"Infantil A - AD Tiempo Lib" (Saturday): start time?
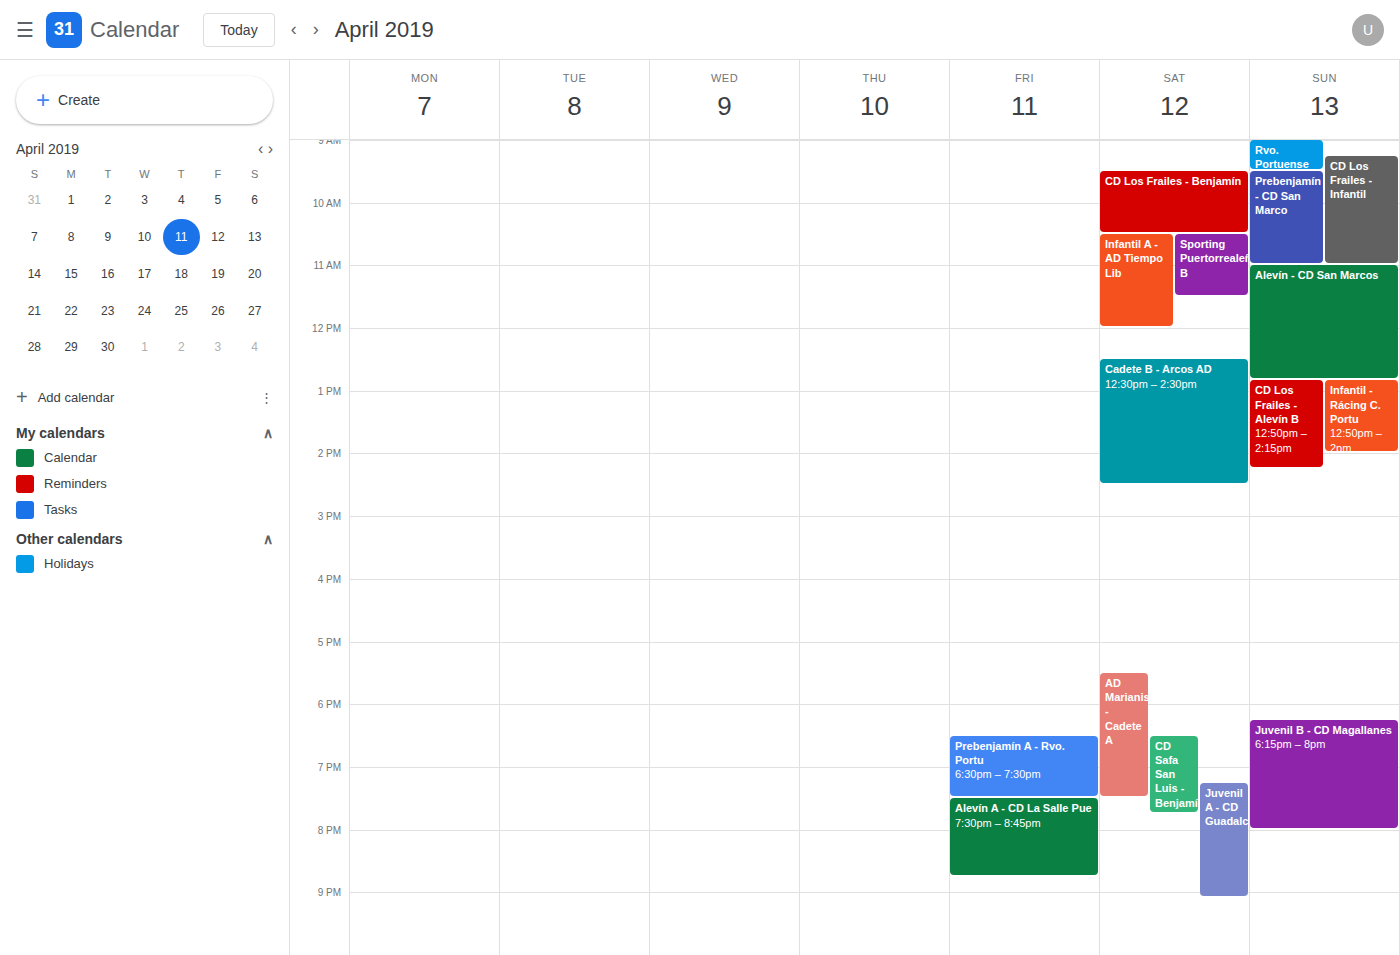
10:30 AM